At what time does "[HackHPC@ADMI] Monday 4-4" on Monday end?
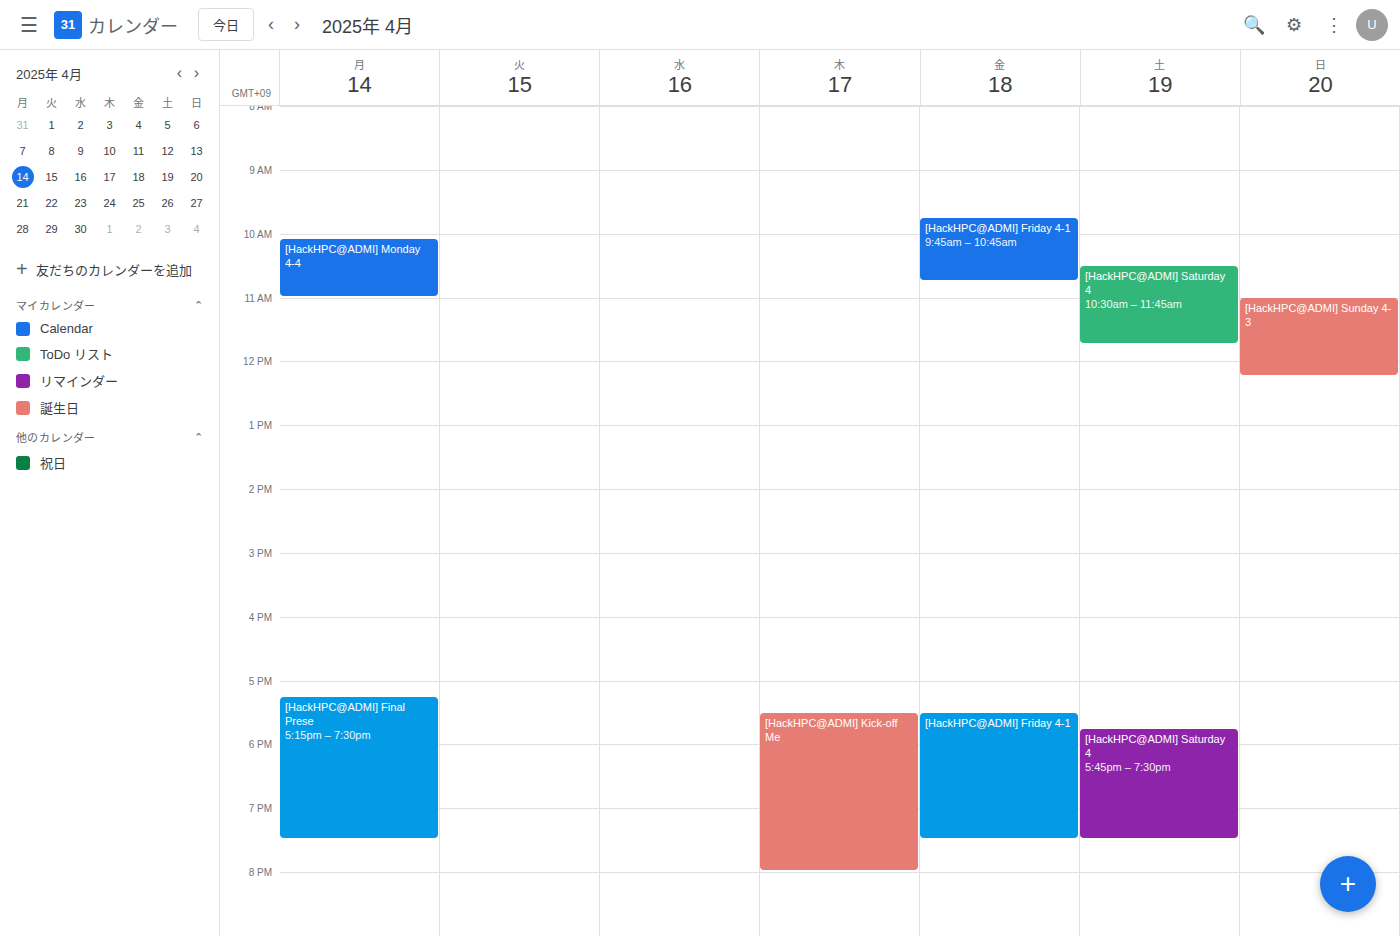
11:00 AM